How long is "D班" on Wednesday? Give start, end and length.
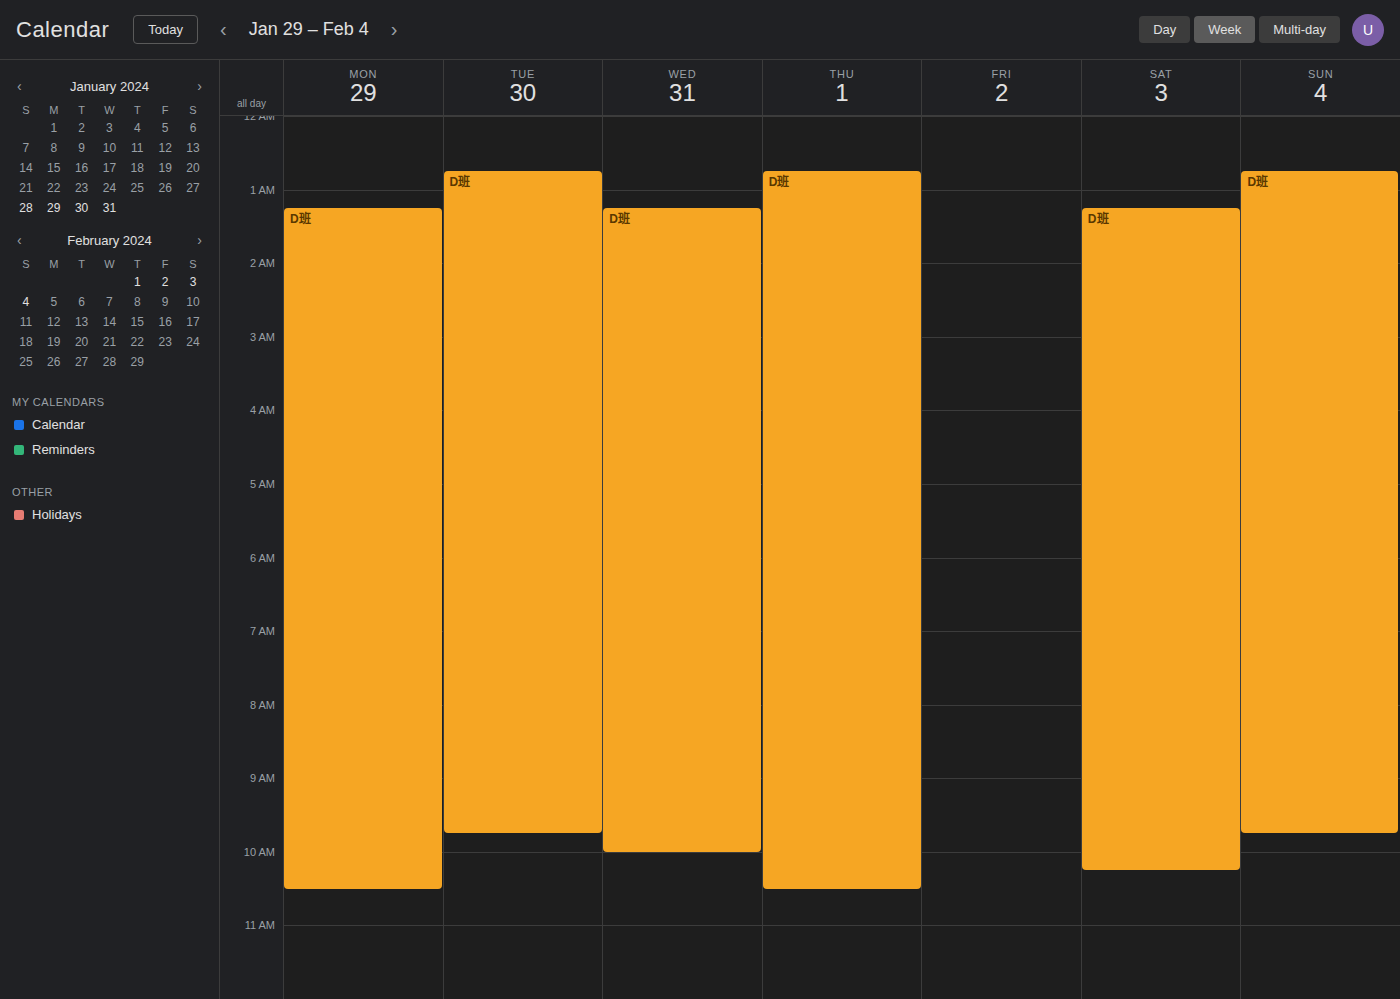
01:15 to 10:00, 8 hours 45 minutes